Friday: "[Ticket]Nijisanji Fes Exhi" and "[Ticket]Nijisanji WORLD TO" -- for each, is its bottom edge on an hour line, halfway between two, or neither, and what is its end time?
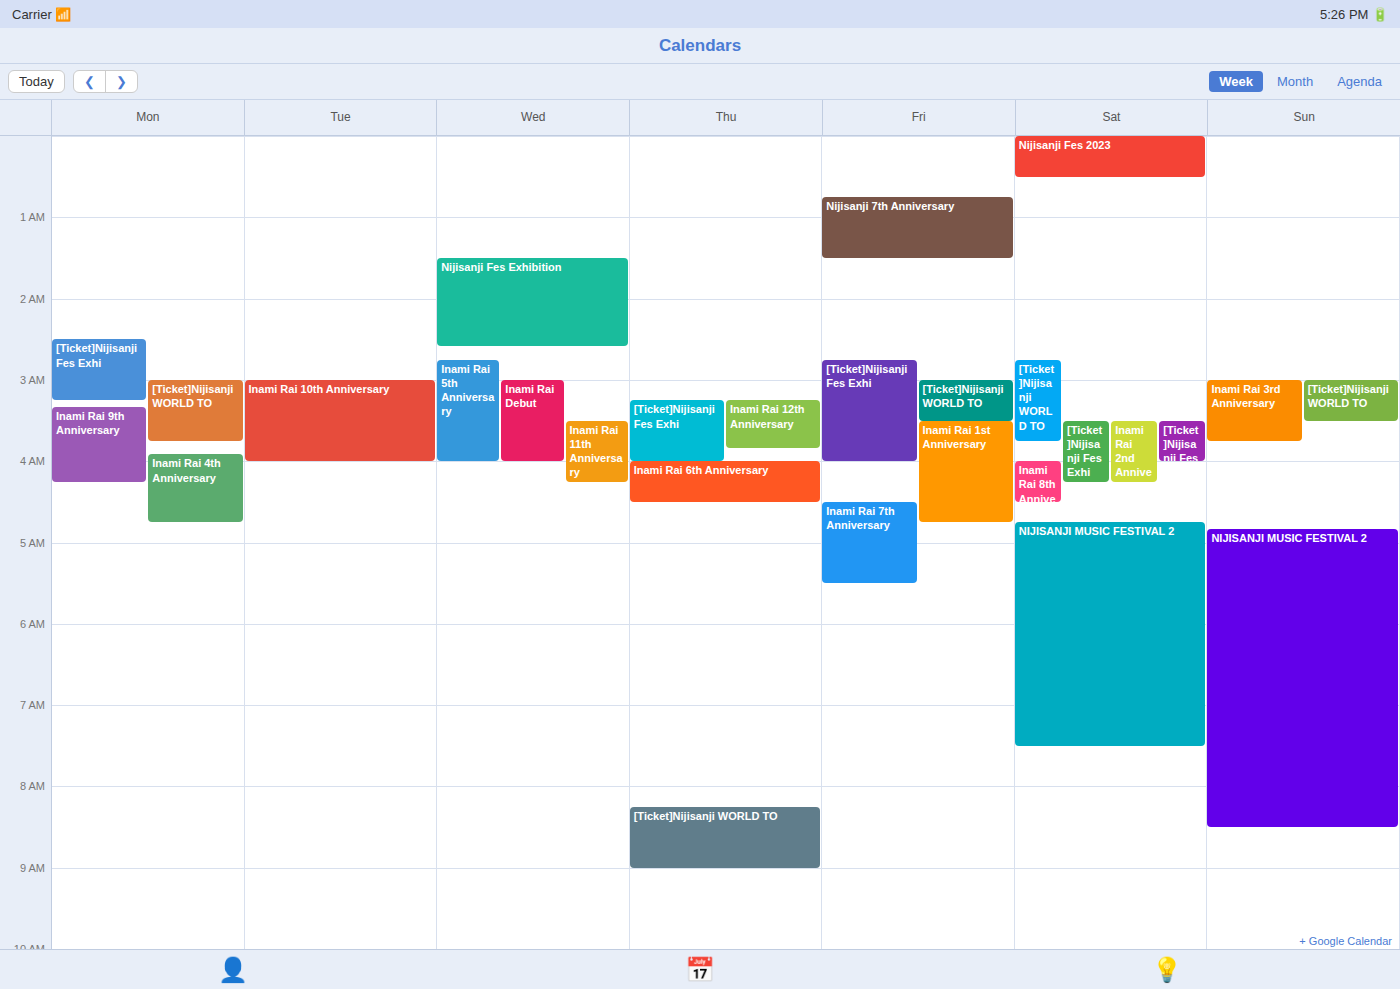
"[Ticket]Nijisanji Fes Exhi": 04:00, exactly on the 04:00 line. "[Ticket]Nijisanji WORLD TO": 03:30, halfway between the 03:00 and 04:00 lines.